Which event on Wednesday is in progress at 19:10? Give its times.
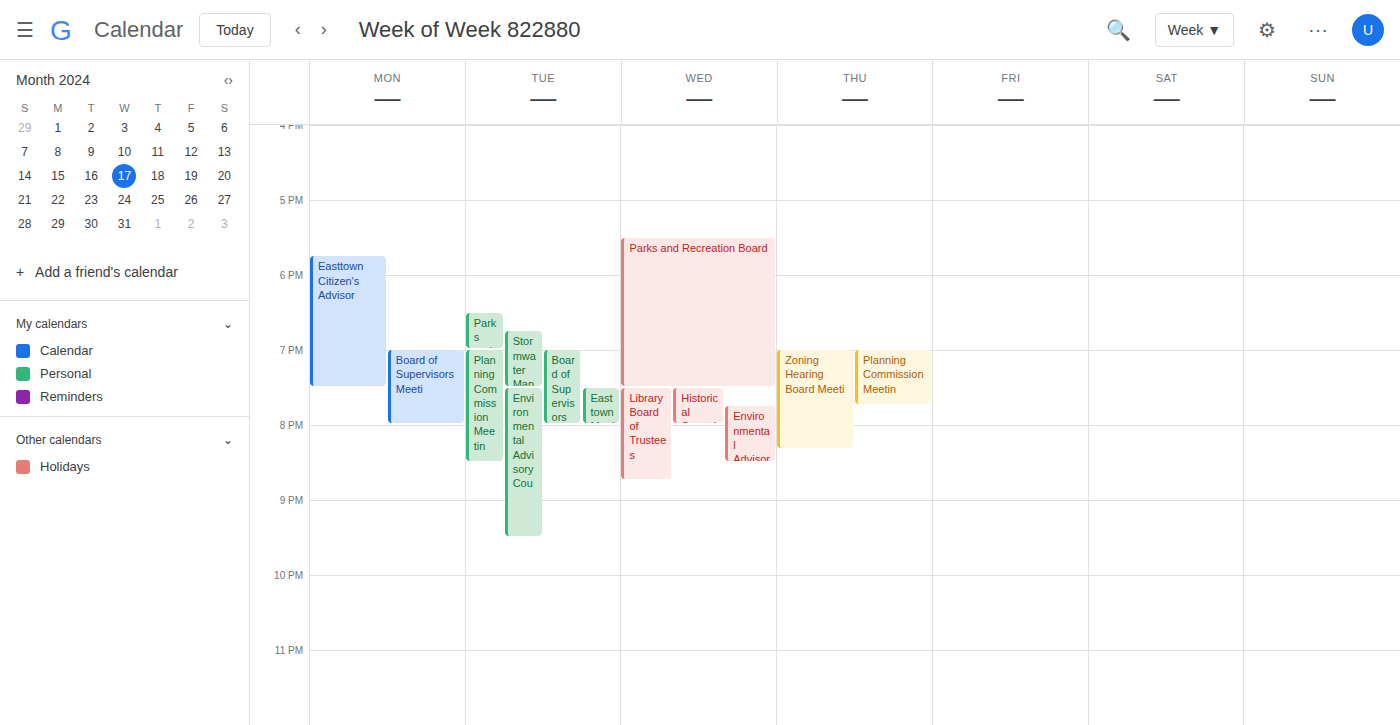
"Parks and Recreation Board", 17:30 to 19:30